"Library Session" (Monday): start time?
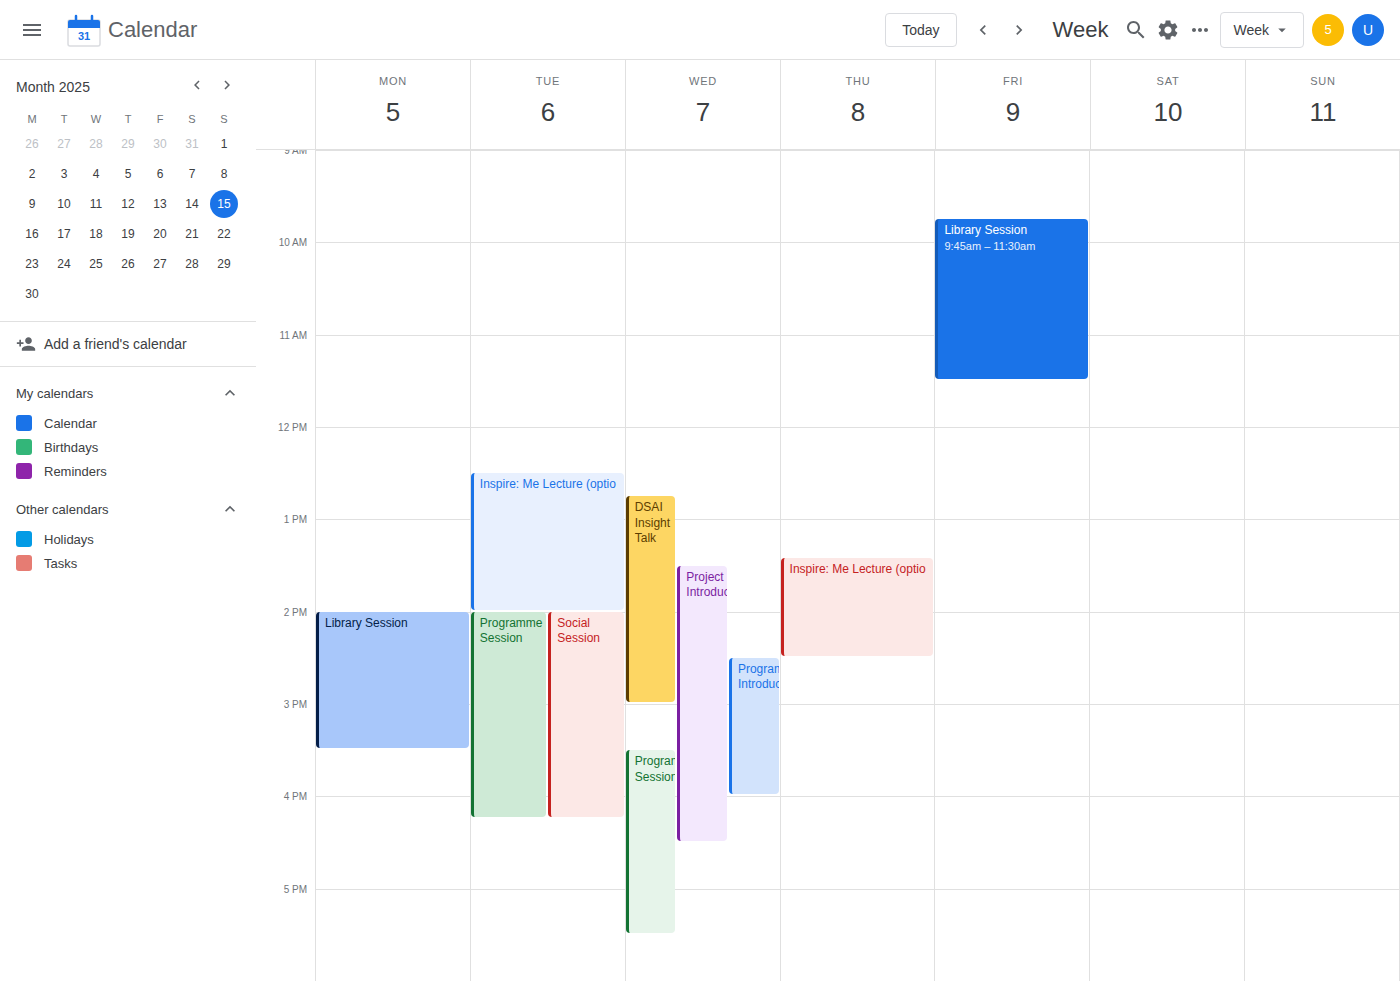
2:00 PM